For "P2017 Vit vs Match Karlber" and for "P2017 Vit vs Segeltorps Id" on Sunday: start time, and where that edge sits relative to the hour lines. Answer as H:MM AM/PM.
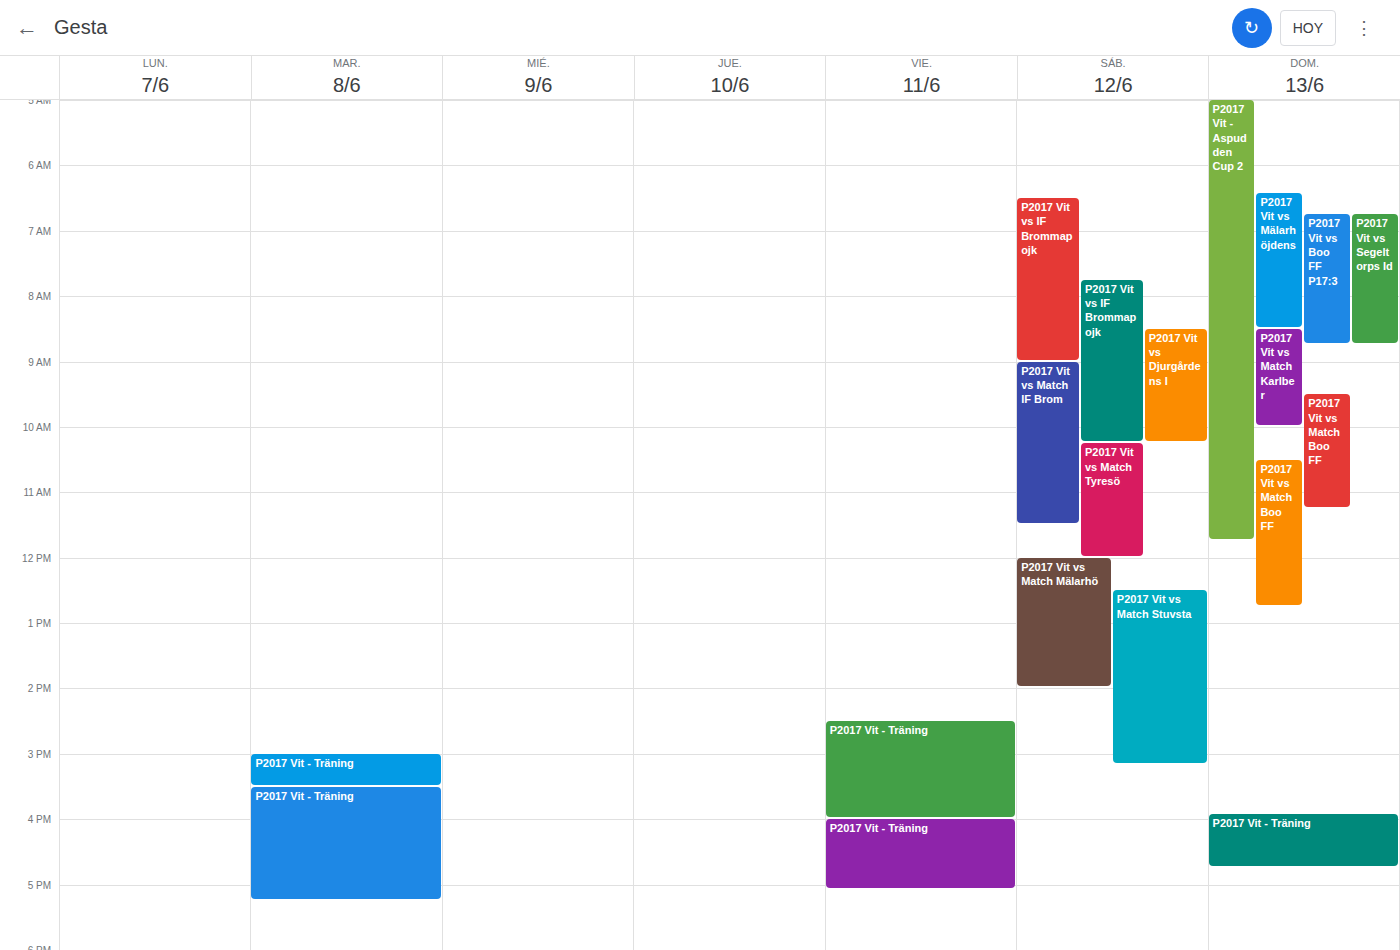
"P2017 Vit vs Match Karlber": 8:30 AM, halfway between the 8 AM and 9 AM lines. "P2017 Vit vs Segeltorps Id": 6:45 AM, neither: three quarters of the way from the 6 AM line to the 7 AM line.